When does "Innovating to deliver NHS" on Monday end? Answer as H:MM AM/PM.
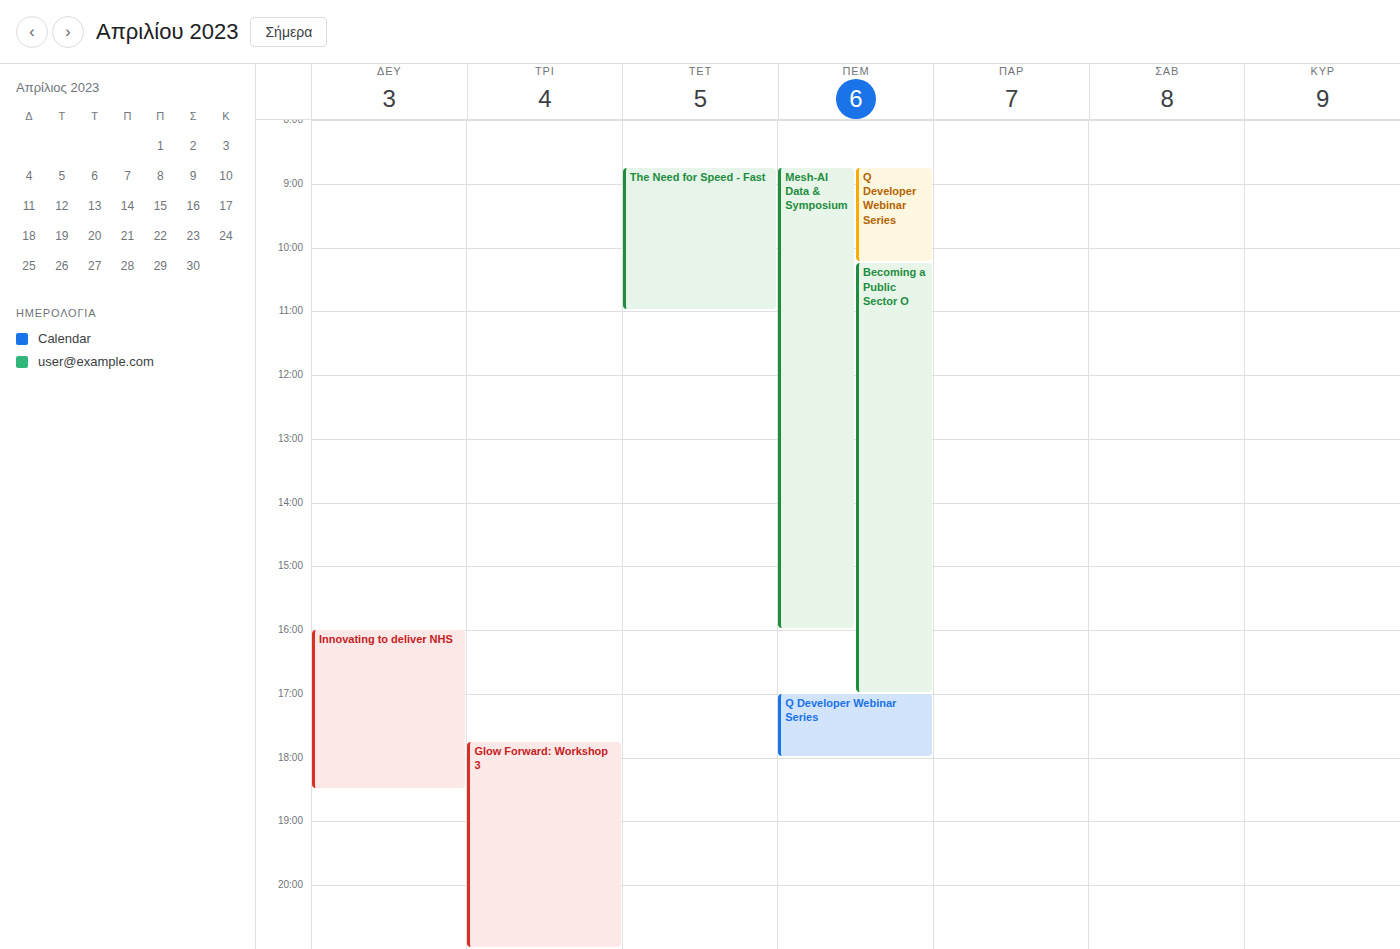
6:30 PM